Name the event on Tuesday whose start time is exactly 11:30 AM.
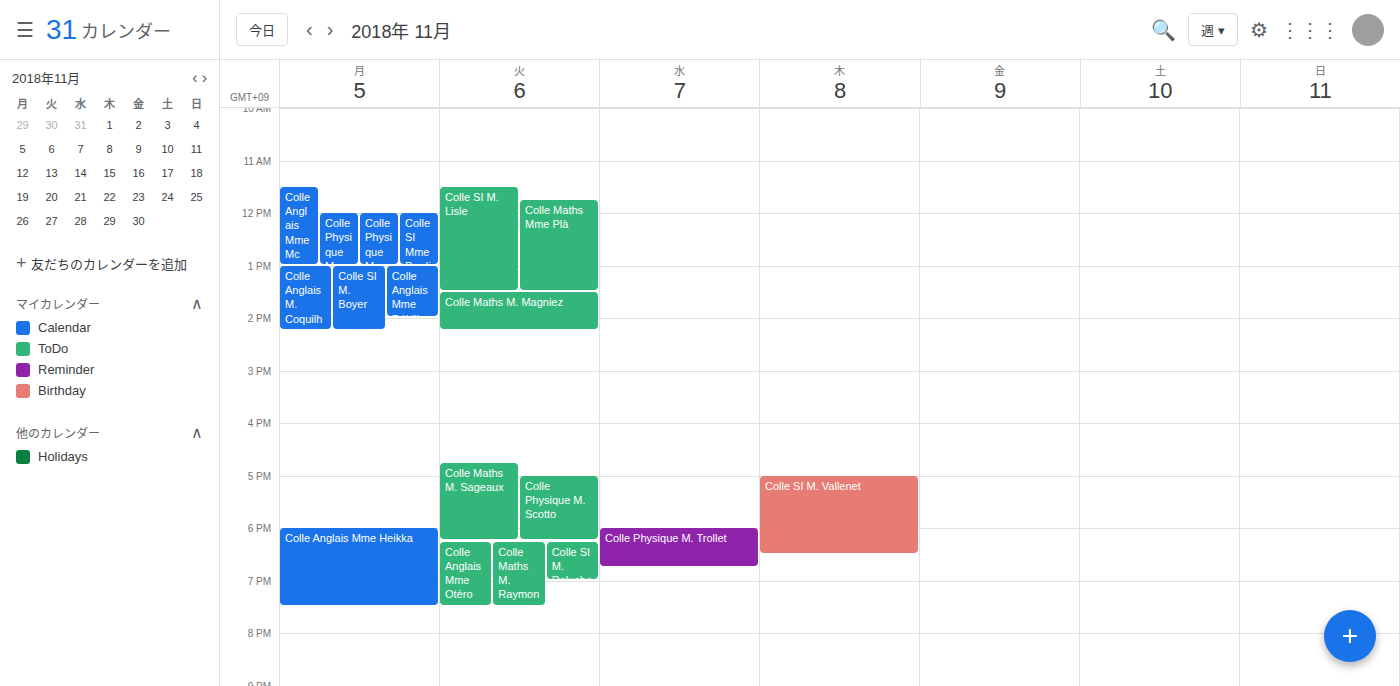
"Colle SI M. Lisle"